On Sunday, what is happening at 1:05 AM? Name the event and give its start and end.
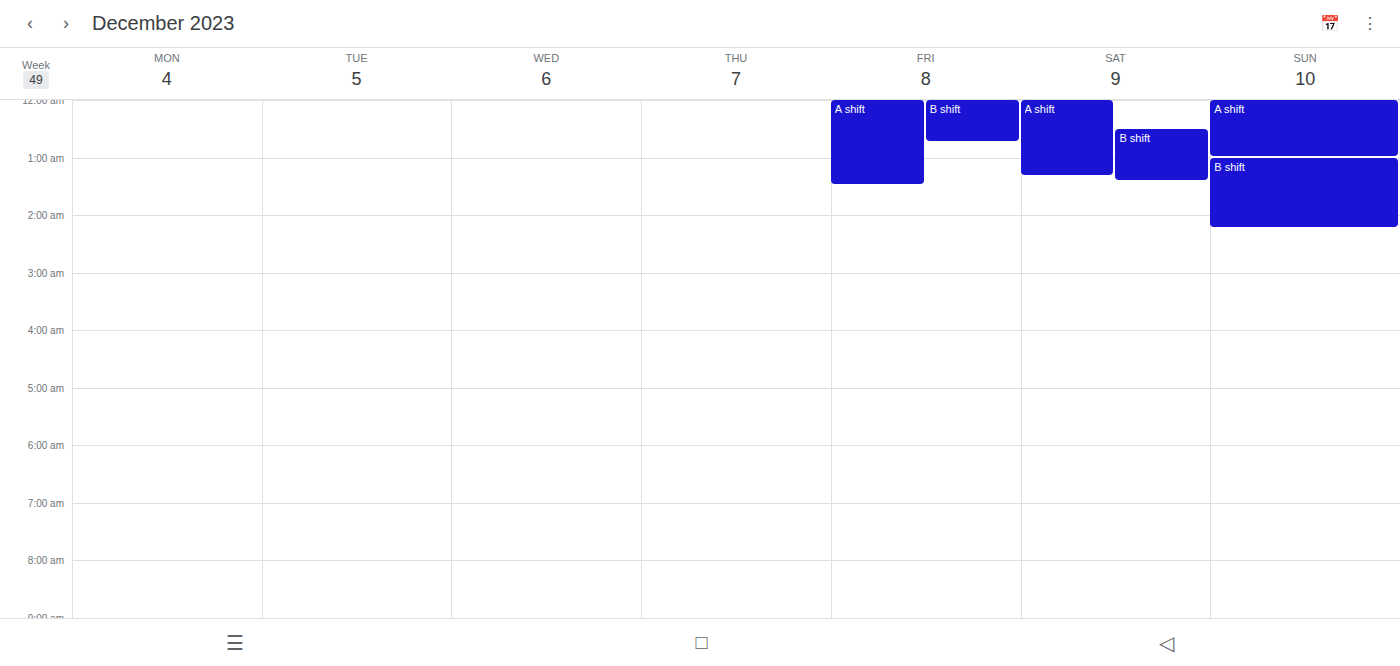
"B shift", 1:00 AM to 2:15 AM